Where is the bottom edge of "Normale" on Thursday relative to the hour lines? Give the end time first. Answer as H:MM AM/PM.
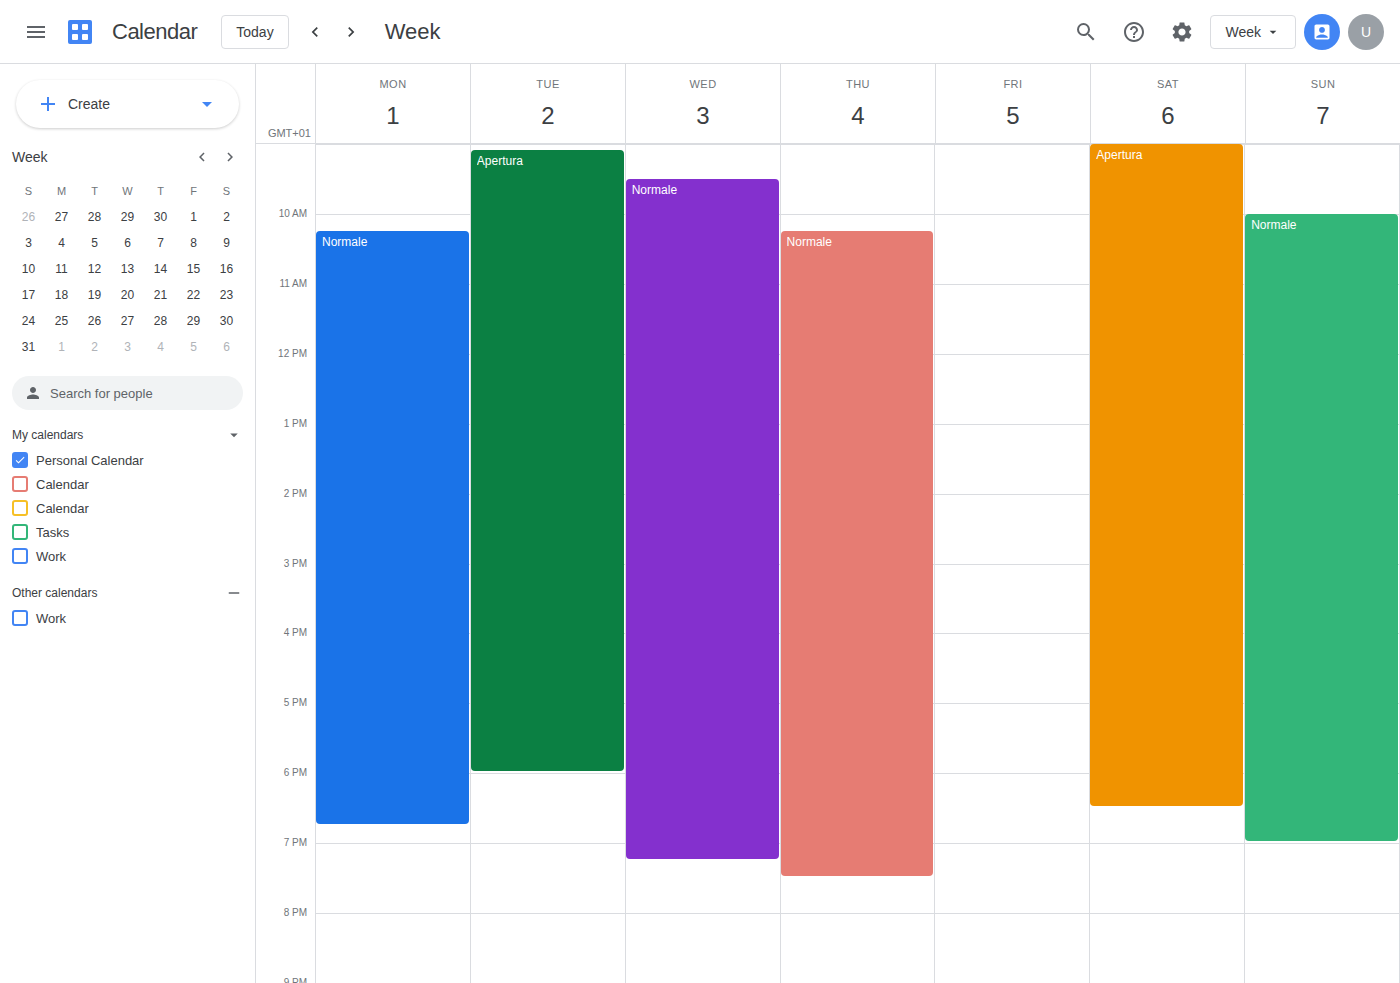
7:30 PM -- halfway between the 7 PM and 8 PM lines.